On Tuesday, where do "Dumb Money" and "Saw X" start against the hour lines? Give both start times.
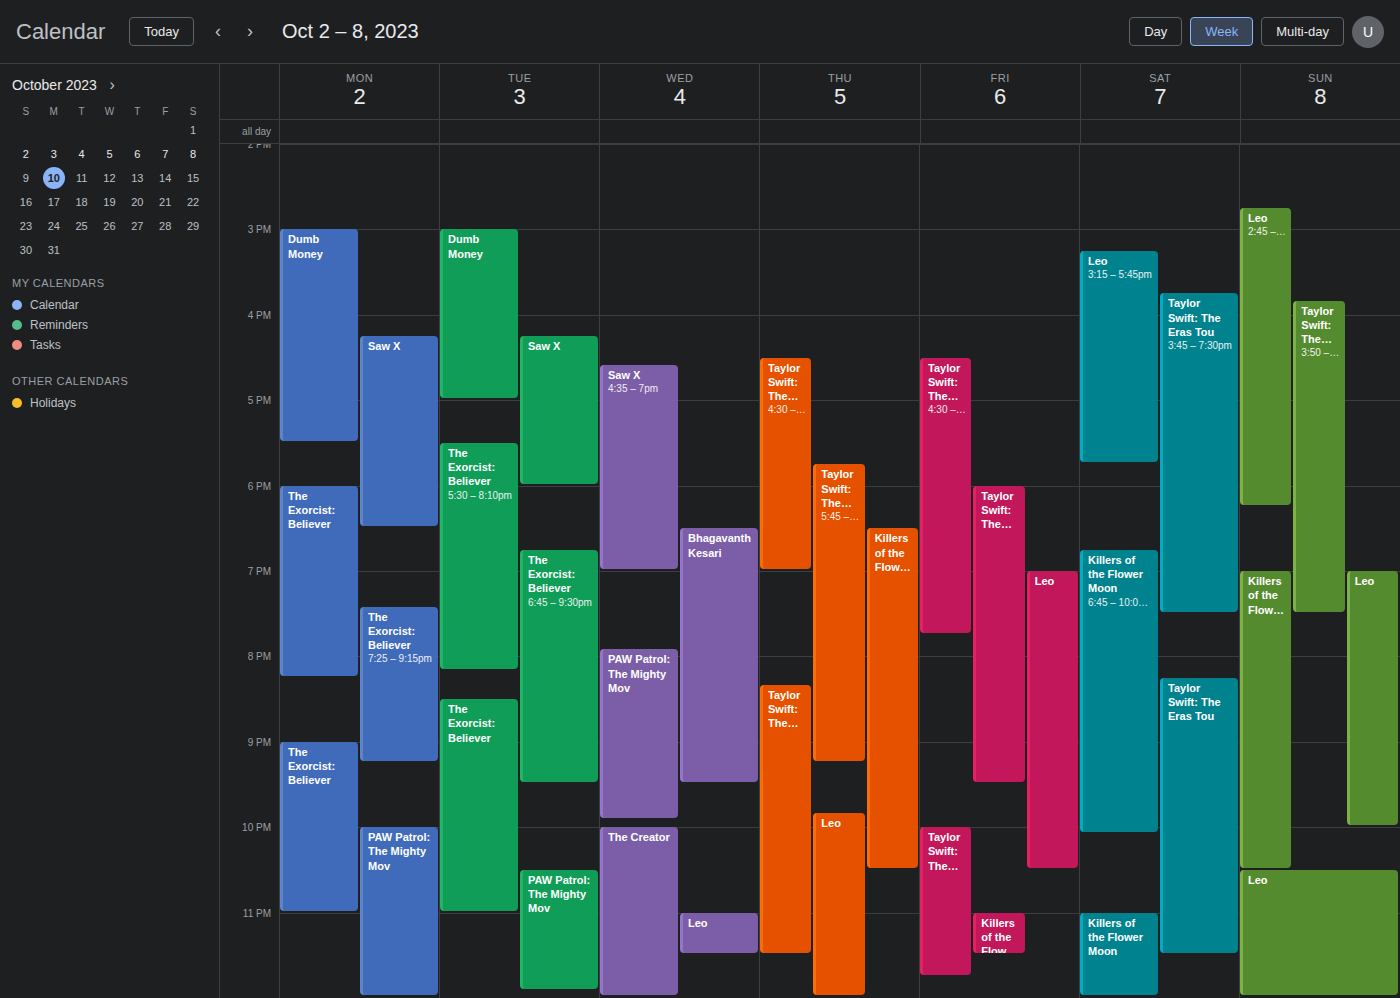
"Dumb Money": 3:00 PM, exactly on the 3 PM line. "Saw X": 4:15 PM, neither: a quarter of the way from the 4 PM line to the 5 PM line.